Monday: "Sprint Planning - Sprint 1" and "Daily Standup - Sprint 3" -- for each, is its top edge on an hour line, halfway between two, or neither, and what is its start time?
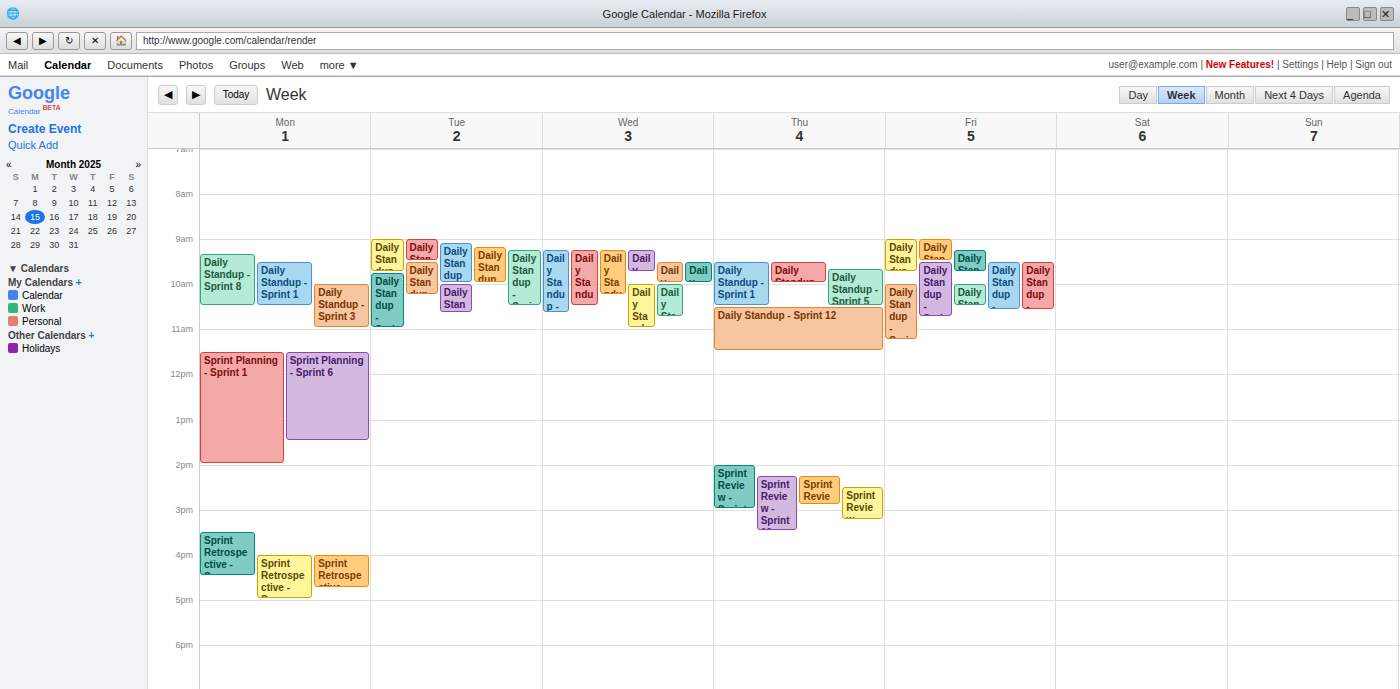
"Sprint Planning - Sprint 1": 11:30 AM, halfway between the 11 AM and 12 PM lines. "Daily Standup - Sprint 3": 10:00 AM, exactly on the 10 AM line.